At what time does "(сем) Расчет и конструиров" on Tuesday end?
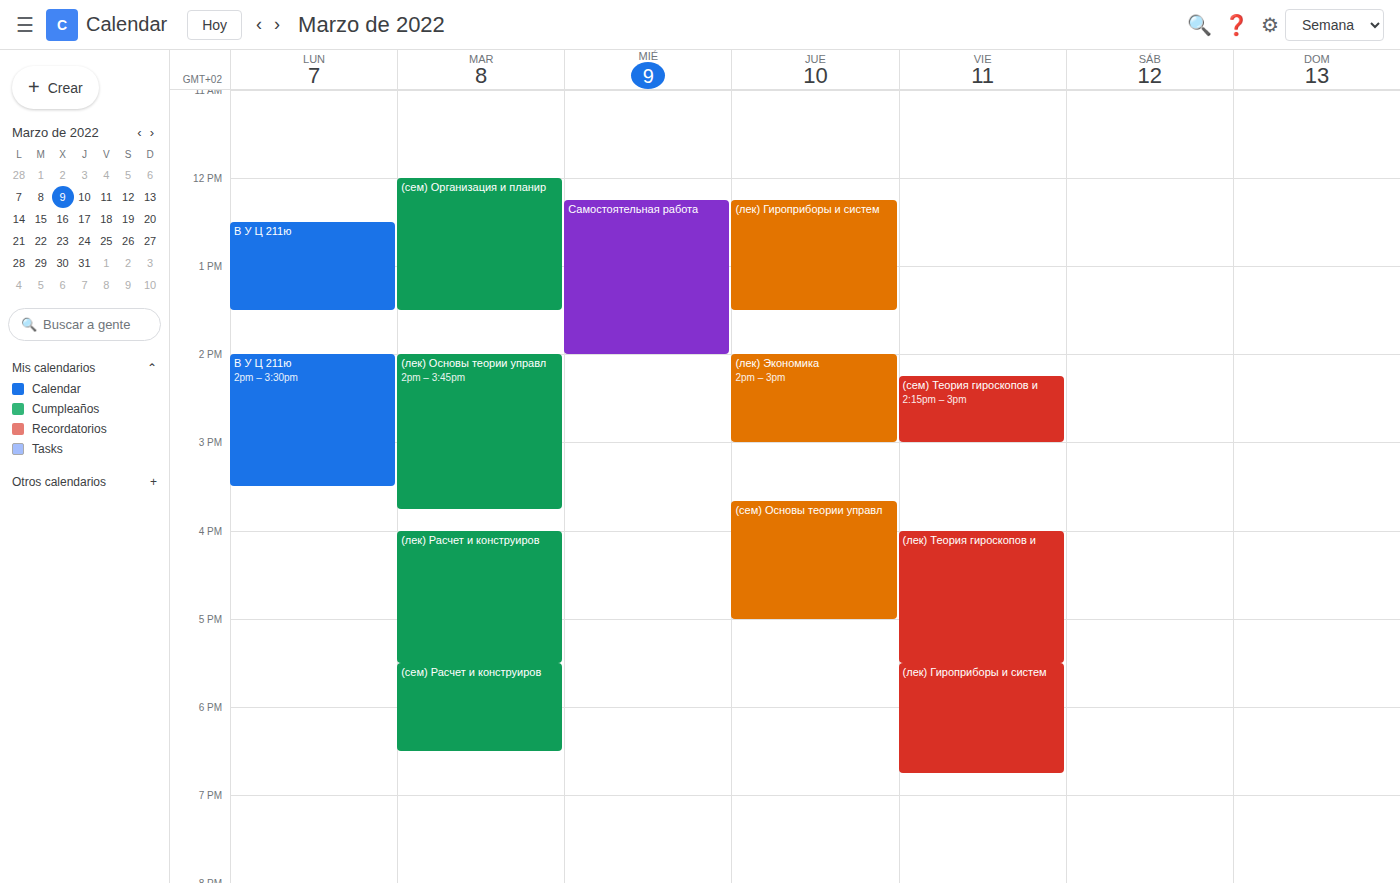
6:30 PM